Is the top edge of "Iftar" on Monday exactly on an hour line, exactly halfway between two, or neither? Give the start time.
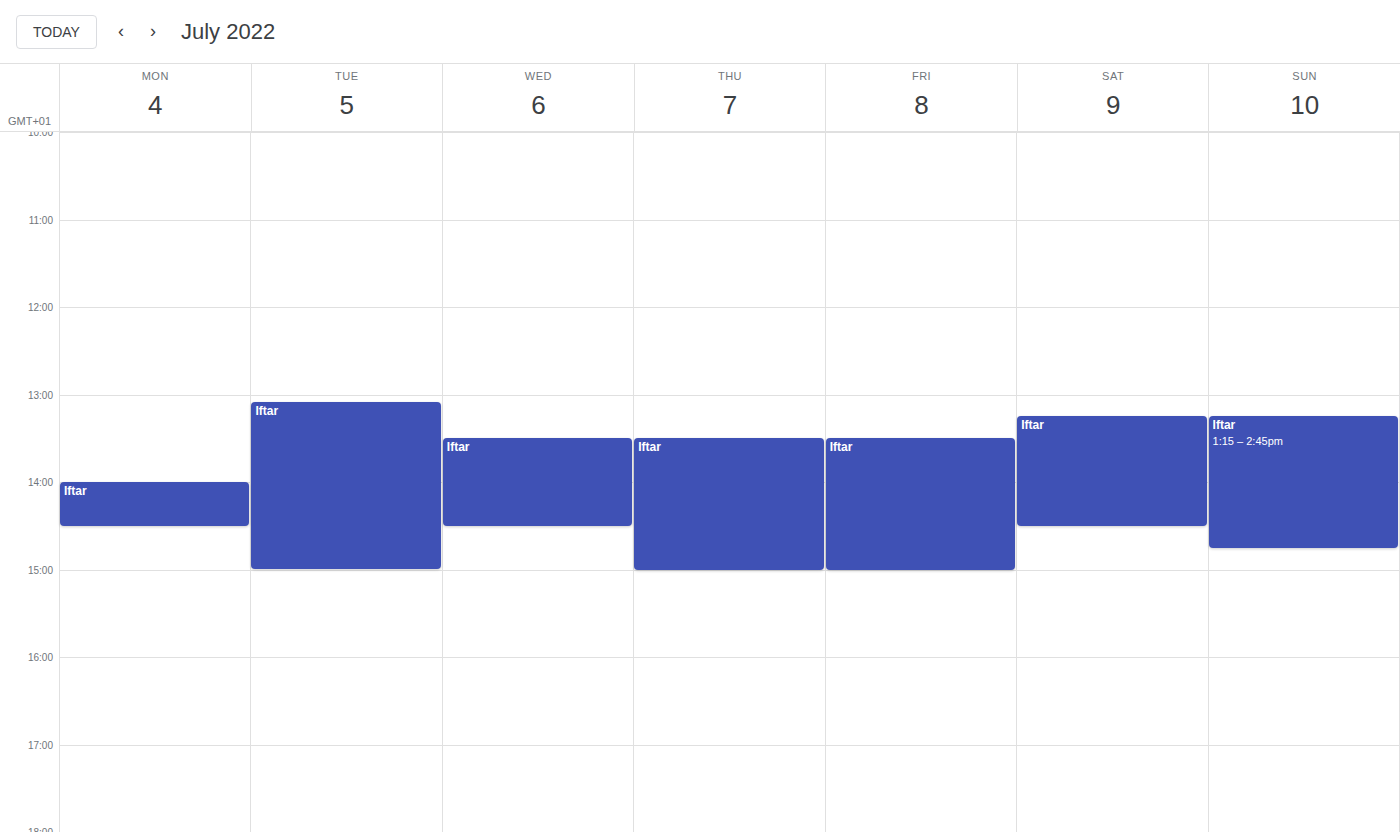
2:00 PM -- exactly on the 2 PM line.